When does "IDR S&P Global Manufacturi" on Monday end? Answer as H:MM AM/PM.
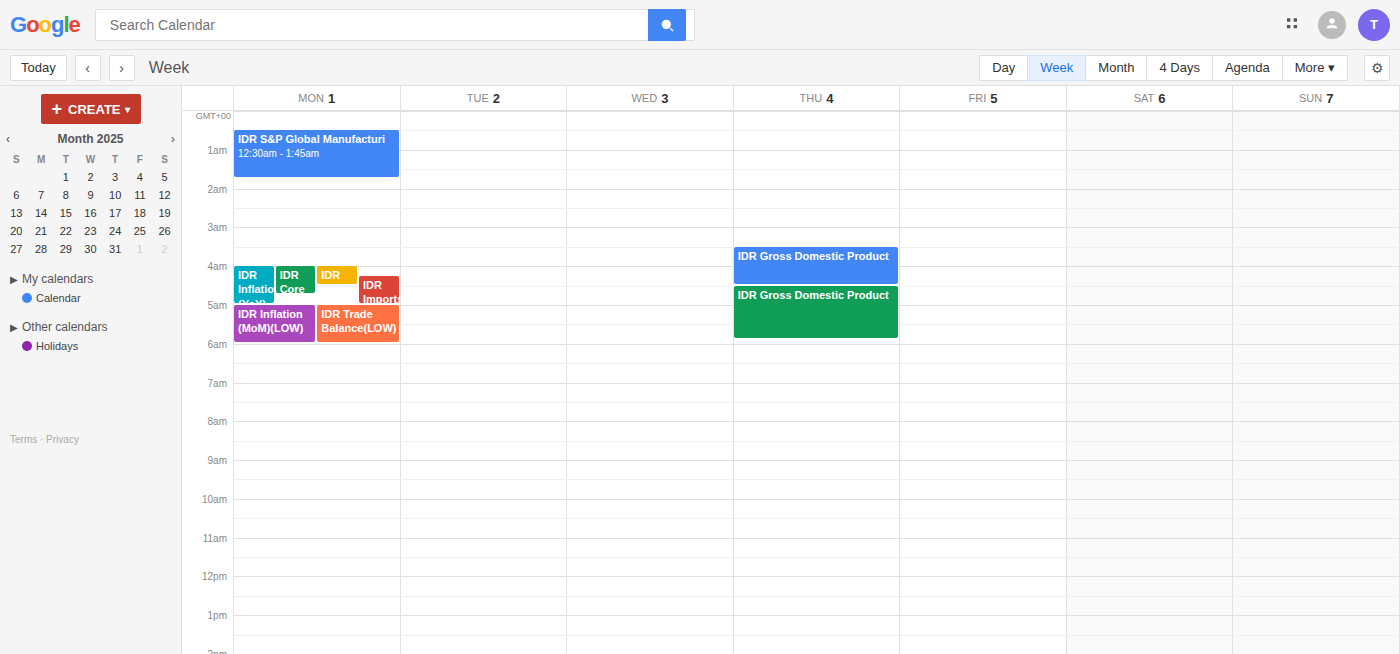
1:45 AM